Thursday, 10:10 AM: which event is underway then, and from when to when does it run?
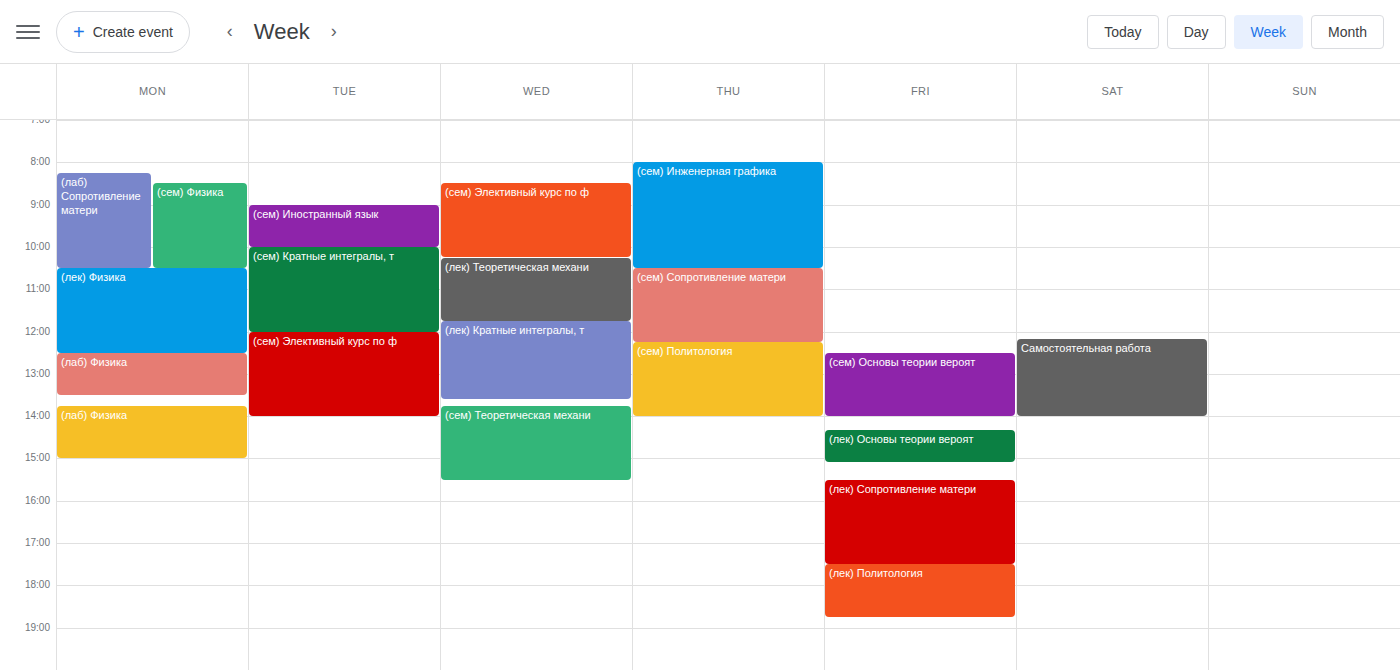
"(сем) Инженерная графика", 8:00 AM to 10:30 AM